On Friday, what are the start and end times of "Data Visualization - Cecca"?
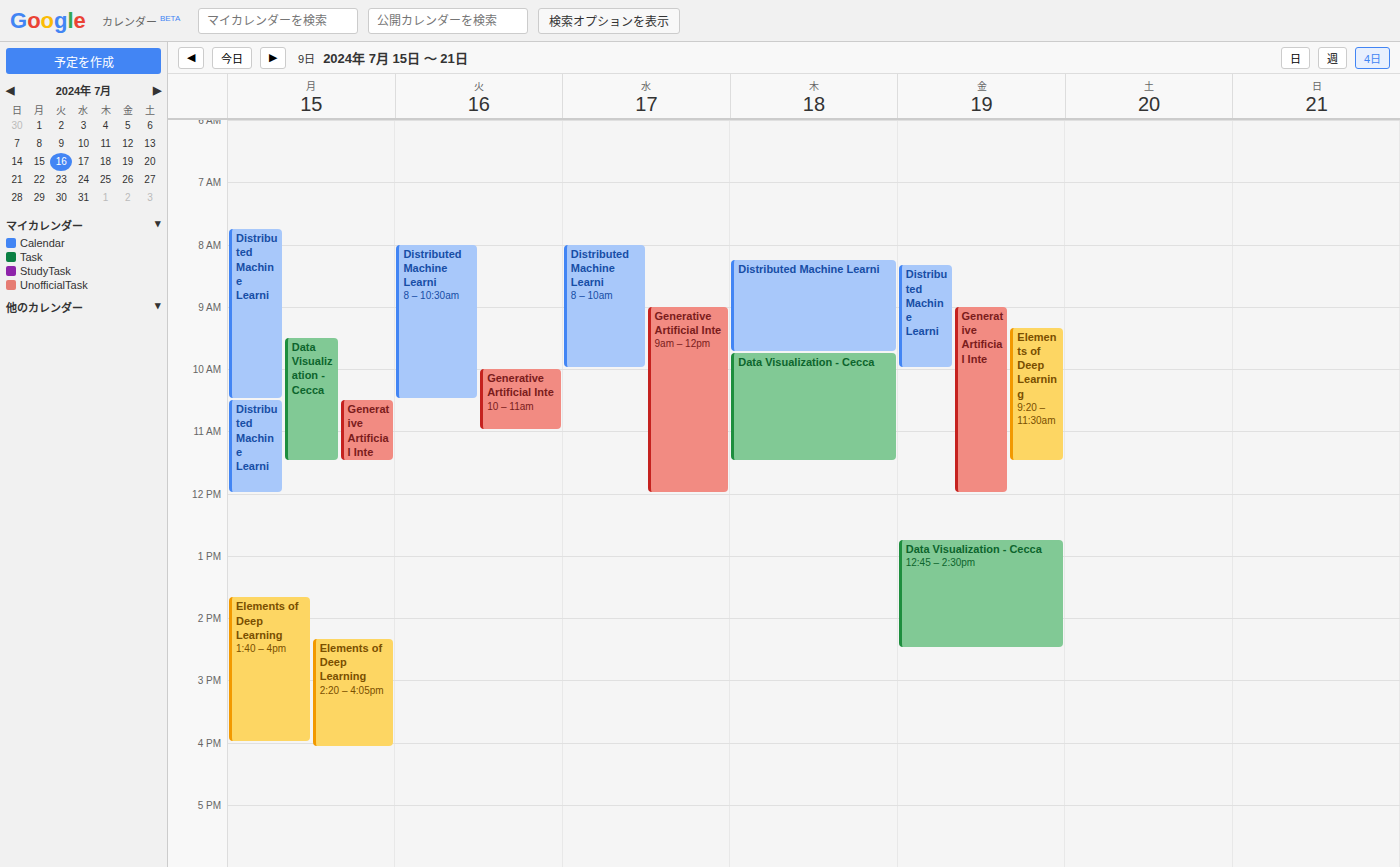
12:45 PM to 2:30 PM